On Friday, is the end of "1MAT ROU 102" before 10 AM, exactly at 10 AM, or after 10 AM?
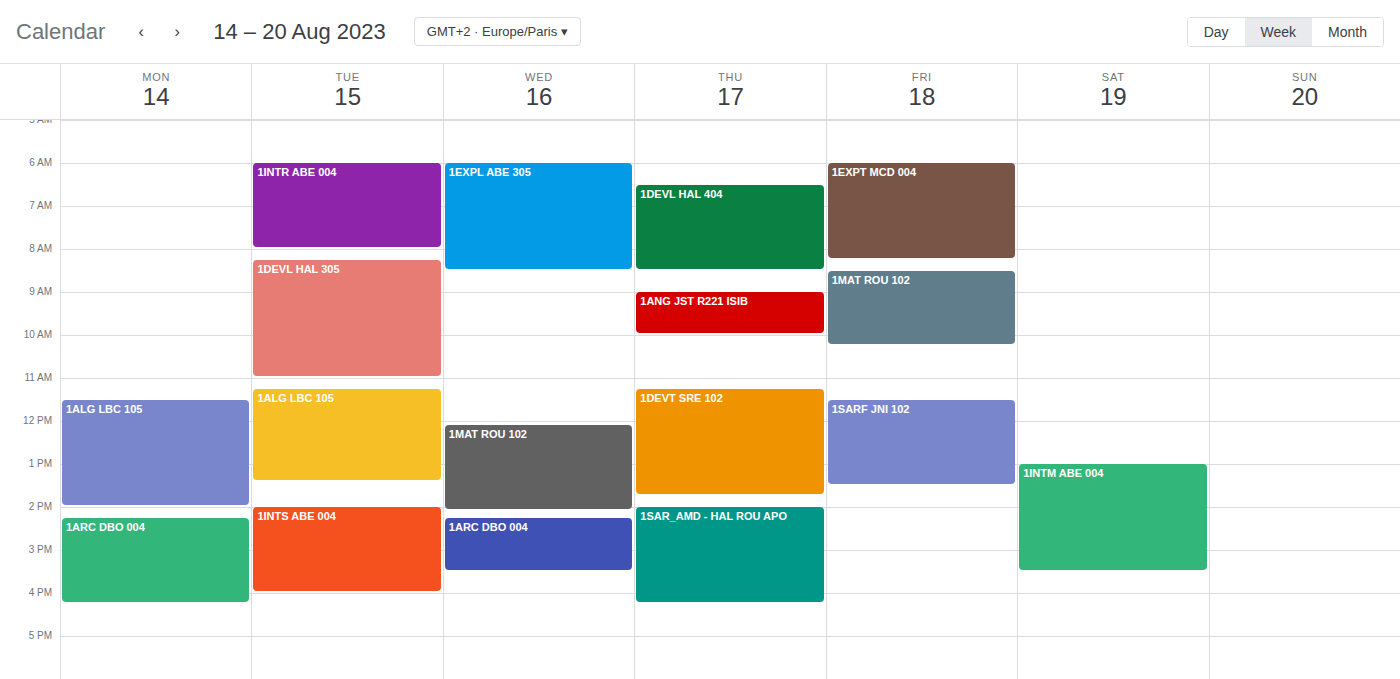
10:15 AM -- after 10 AM, 15 minutes below the 10 AM line.